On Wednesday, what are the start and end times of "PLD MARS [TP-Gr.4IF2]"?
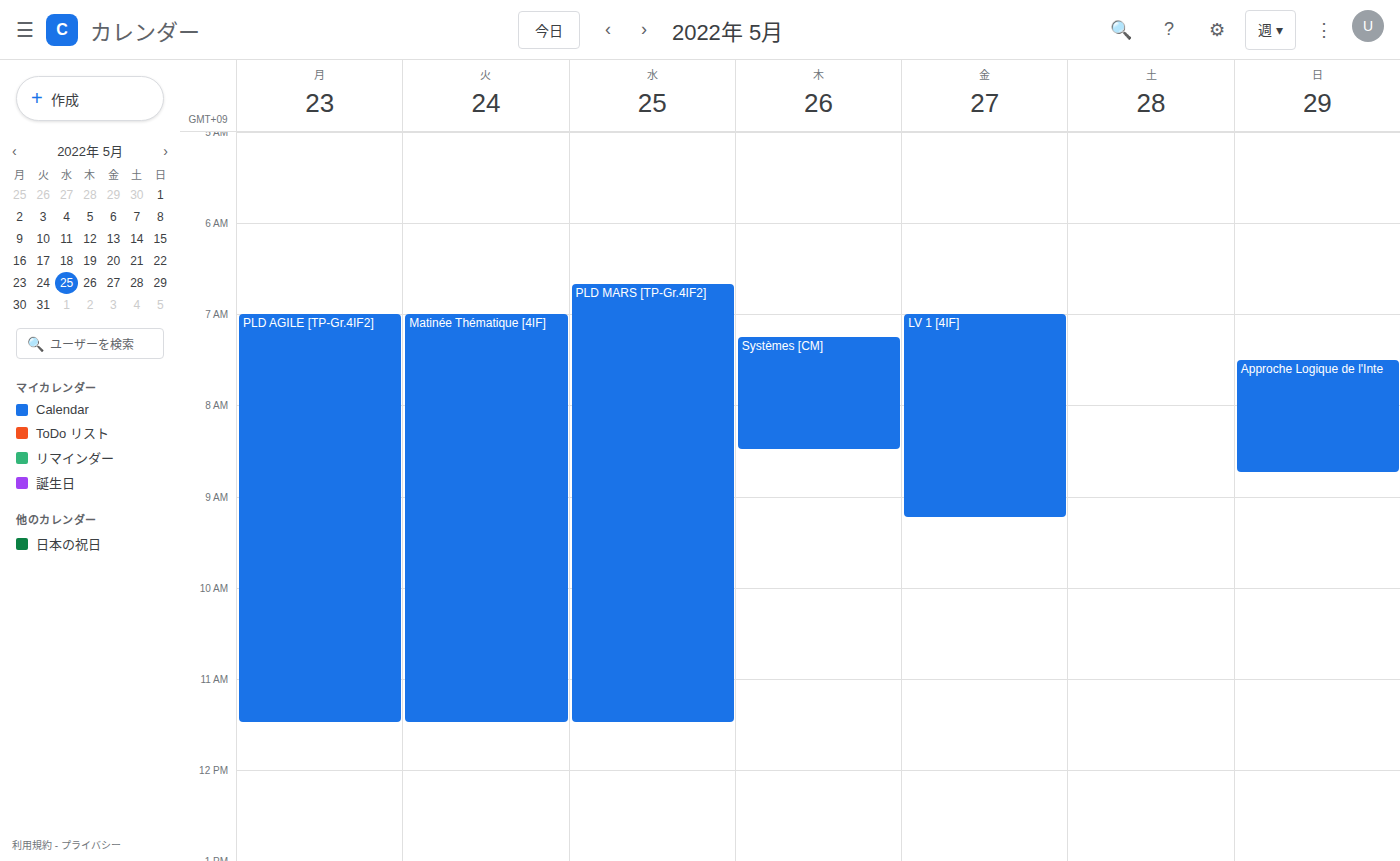
6:40 AM to 11:30 AM